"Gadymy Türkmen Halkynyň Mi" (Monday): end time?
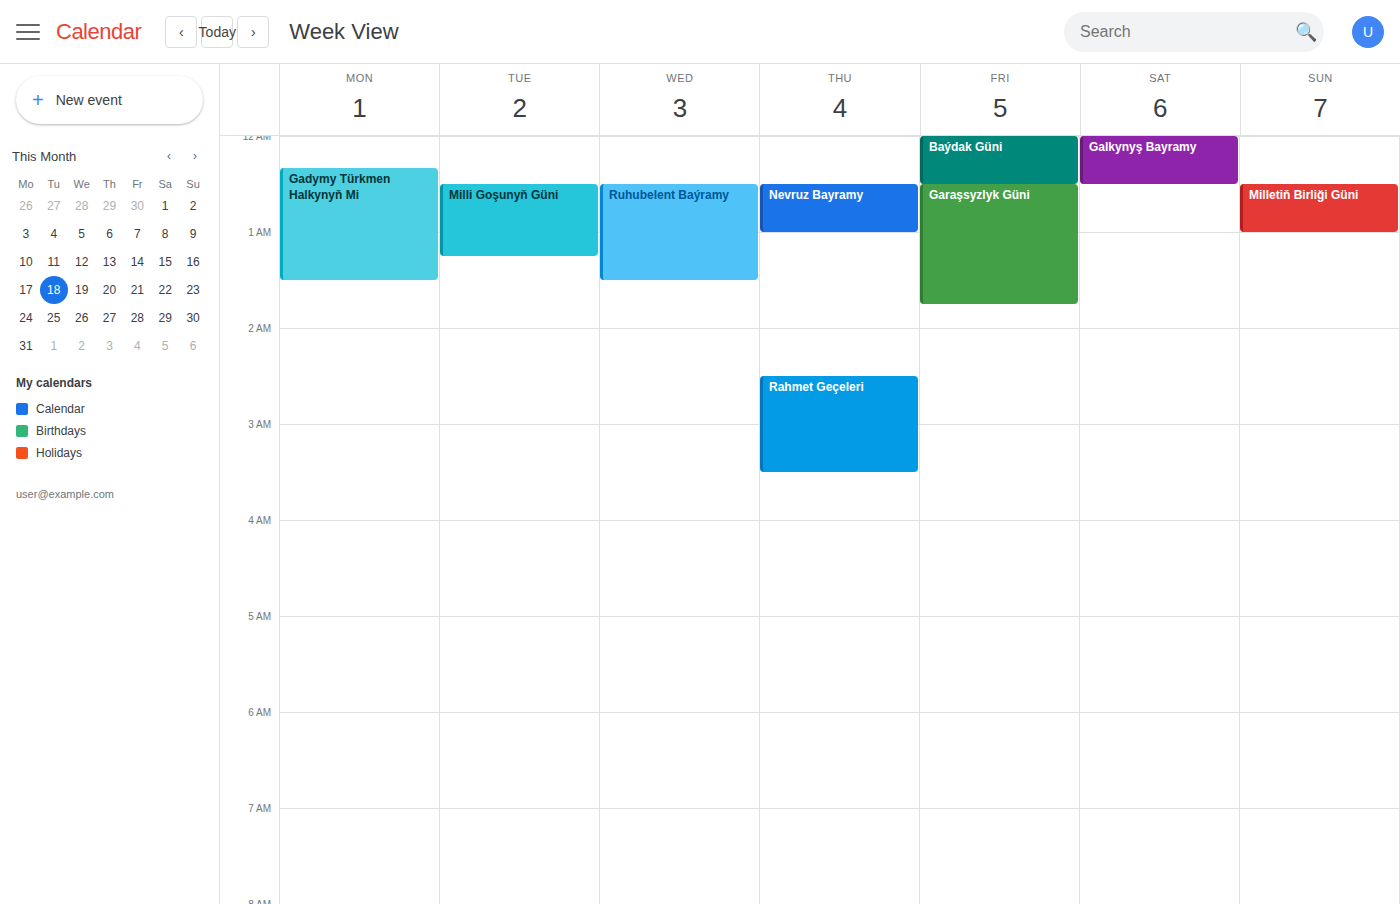
1:30 AM